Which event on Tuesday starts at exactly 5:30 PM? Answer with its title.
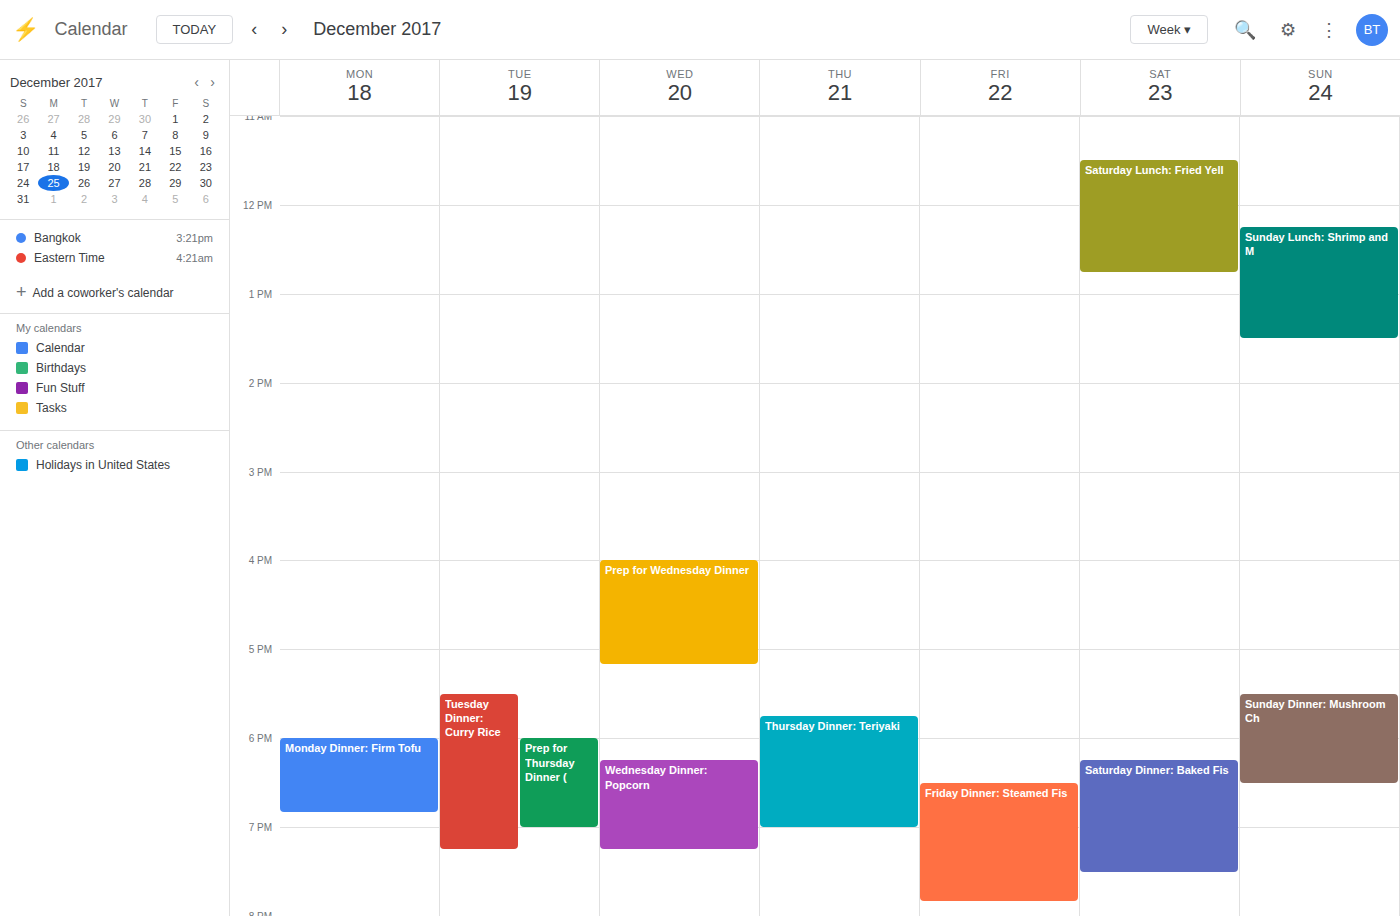
"Tuesday Dinner: Curry Rice"